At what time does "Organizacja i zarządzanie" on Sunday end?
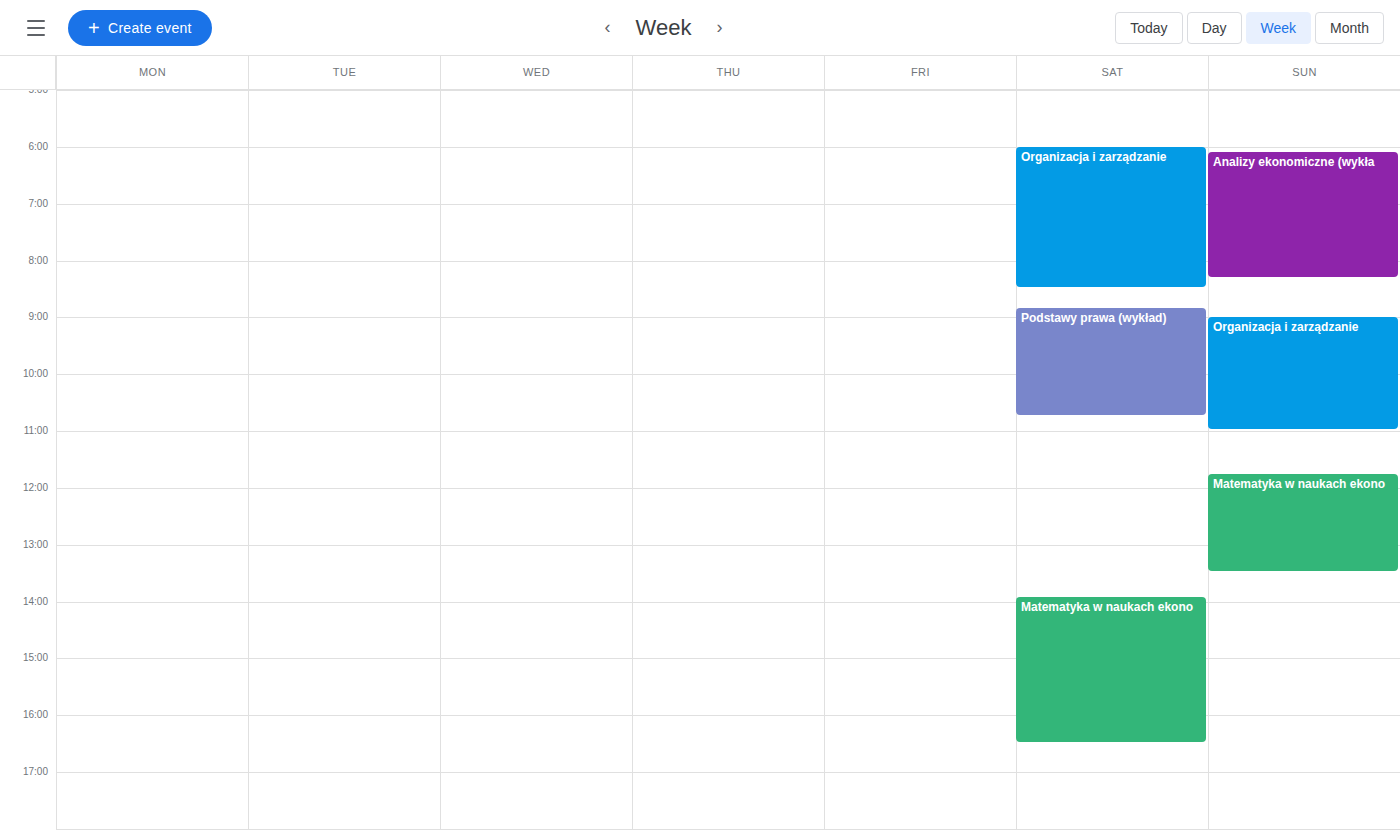
11:00 AM